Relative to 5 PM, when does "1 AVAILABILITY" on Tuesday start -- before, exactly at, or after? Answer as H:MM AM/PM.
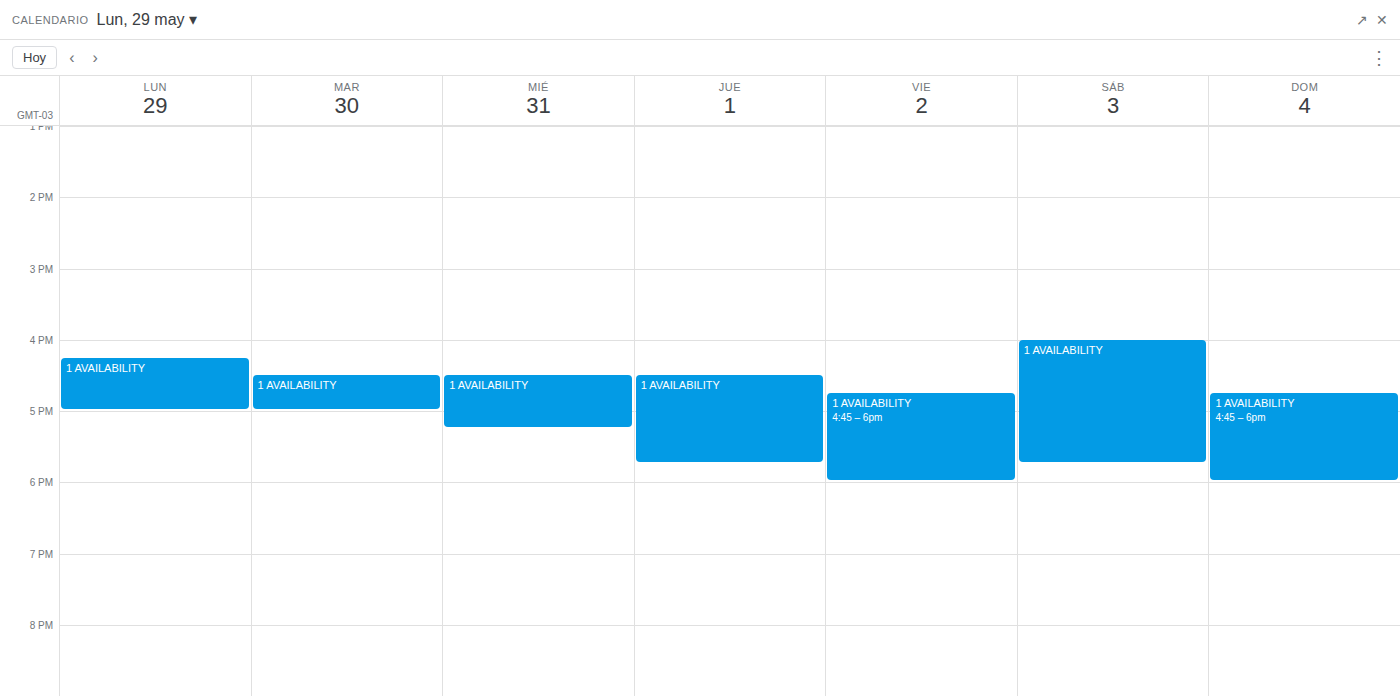
4:30 PM -- before 5 PM, 30 minutes above the 5 PM line.